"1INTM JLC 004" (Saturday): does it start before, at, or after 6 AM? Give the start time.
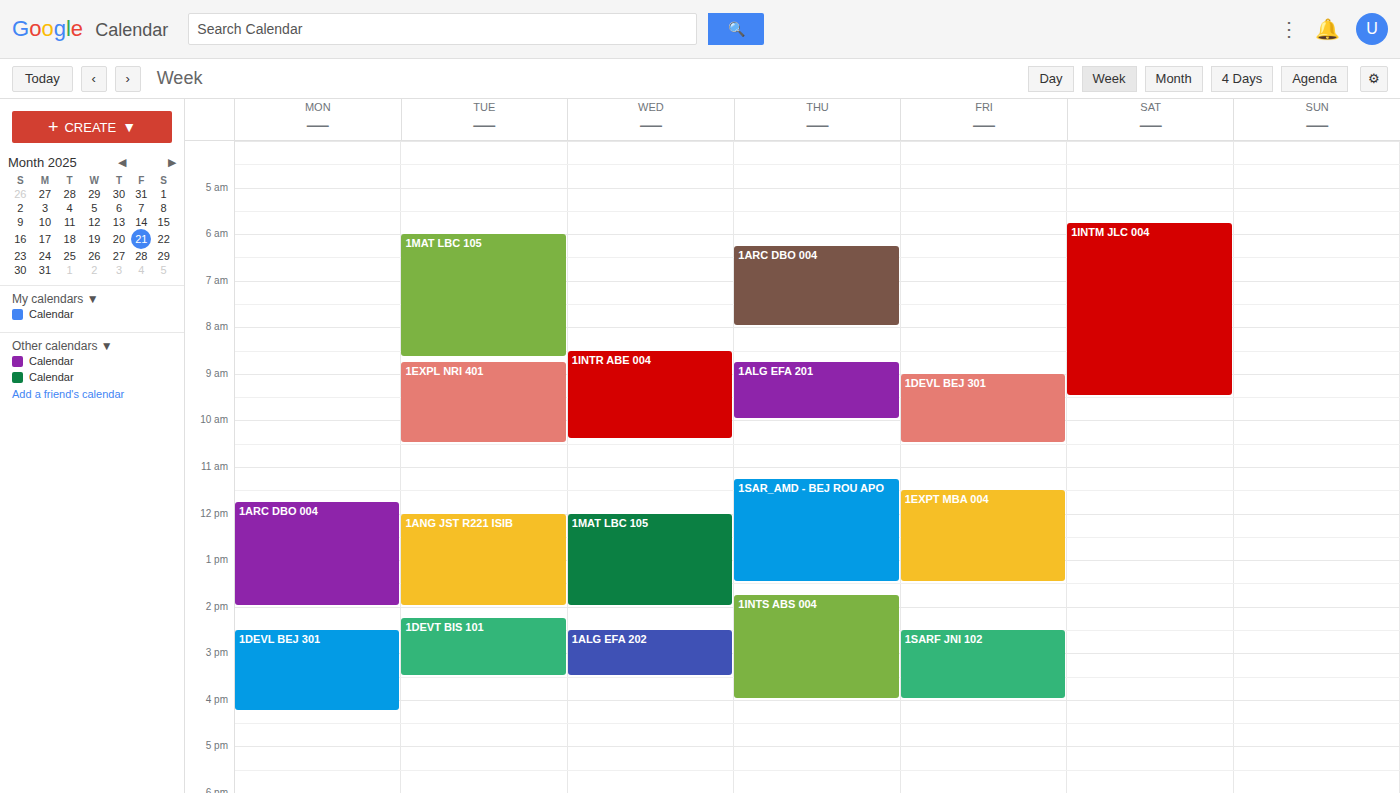
5:45 AM -- before 6 AM, 15 minutes above the 6 AM line.